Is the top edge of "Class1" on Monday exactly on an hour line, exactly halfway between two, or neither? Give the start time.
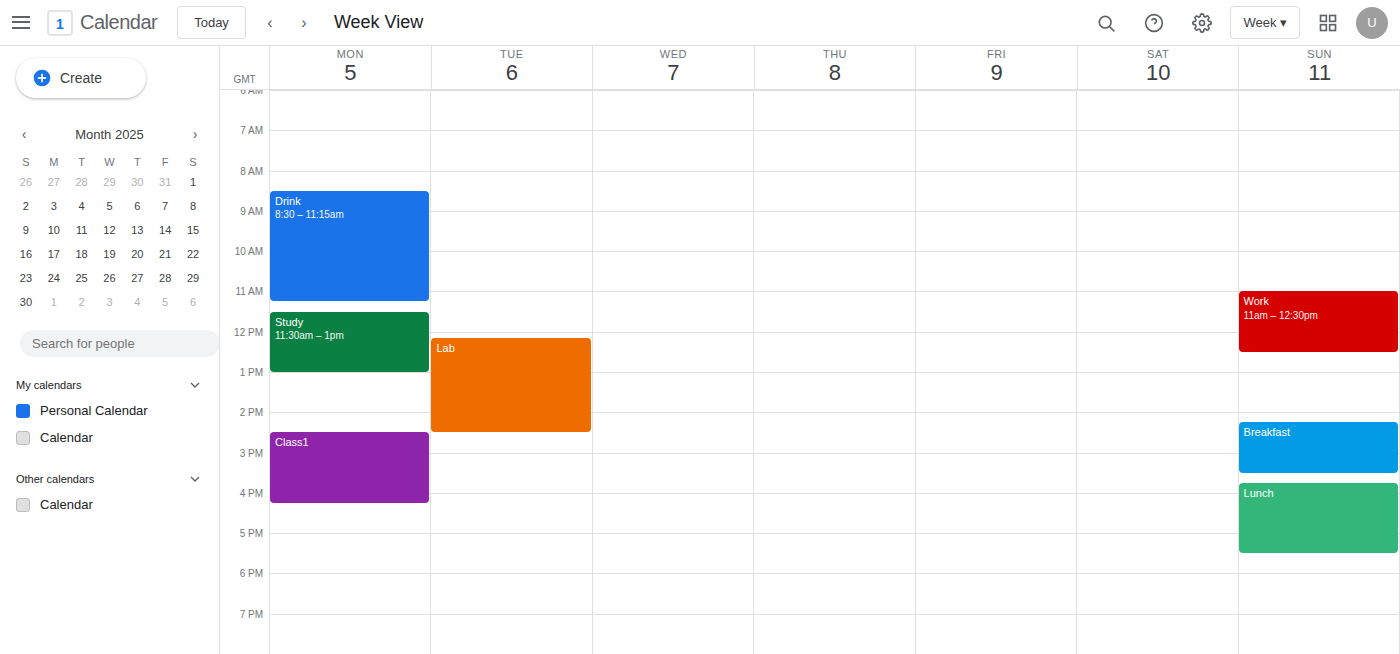
2:30 PM -- halfway between the 2 PM and 3 PM lines.